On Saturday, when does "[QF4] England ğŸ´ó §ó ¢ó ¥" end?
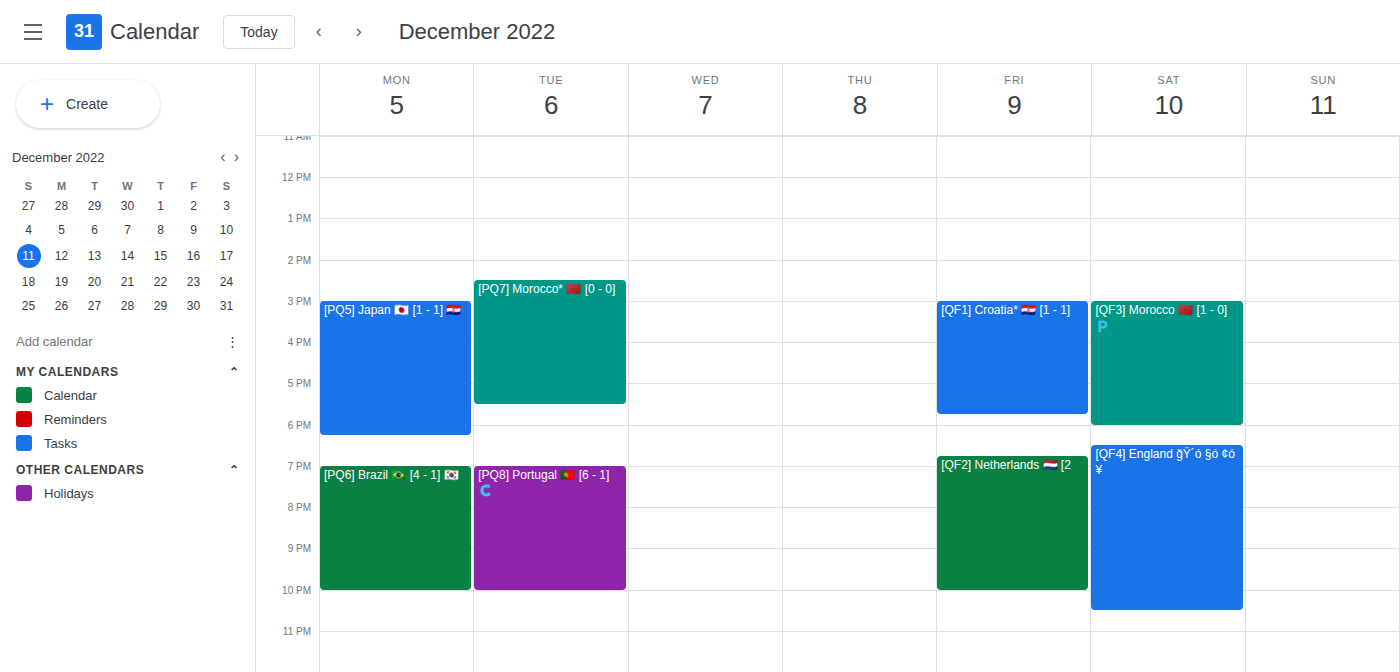
22:30